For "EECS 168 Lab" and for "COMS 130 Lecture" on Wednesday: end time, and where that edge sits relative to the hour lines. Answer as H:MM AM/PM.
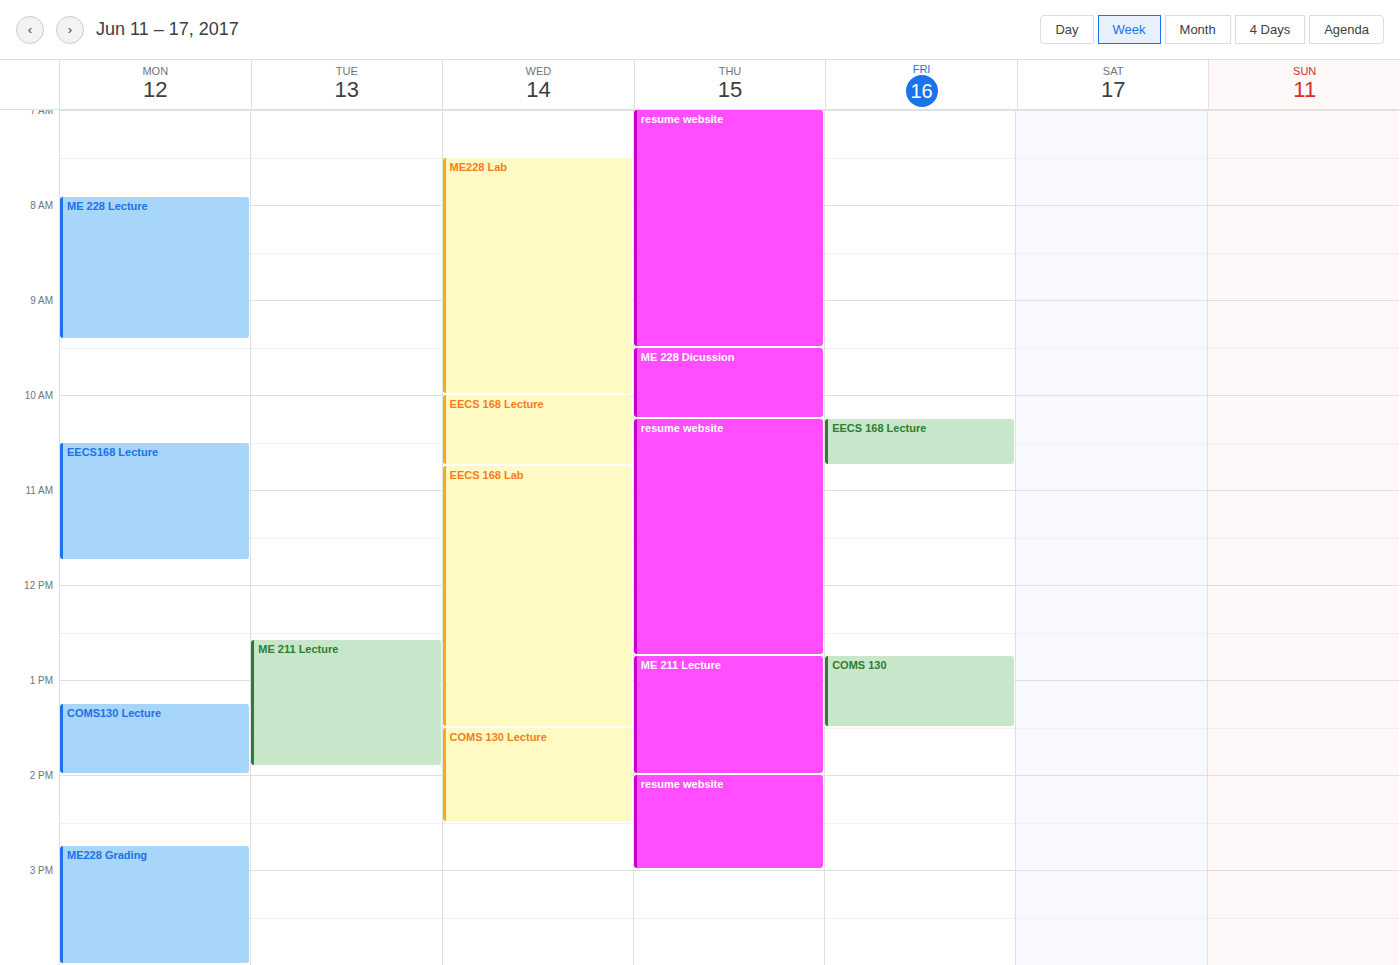
"EECS 168 Lab": 1:30 PM, halfway between the 1 PM and 2 PM lines. "COMS 130 Lecture": 2:30 PM, halfway between the 2 PM and 3 PM lines.